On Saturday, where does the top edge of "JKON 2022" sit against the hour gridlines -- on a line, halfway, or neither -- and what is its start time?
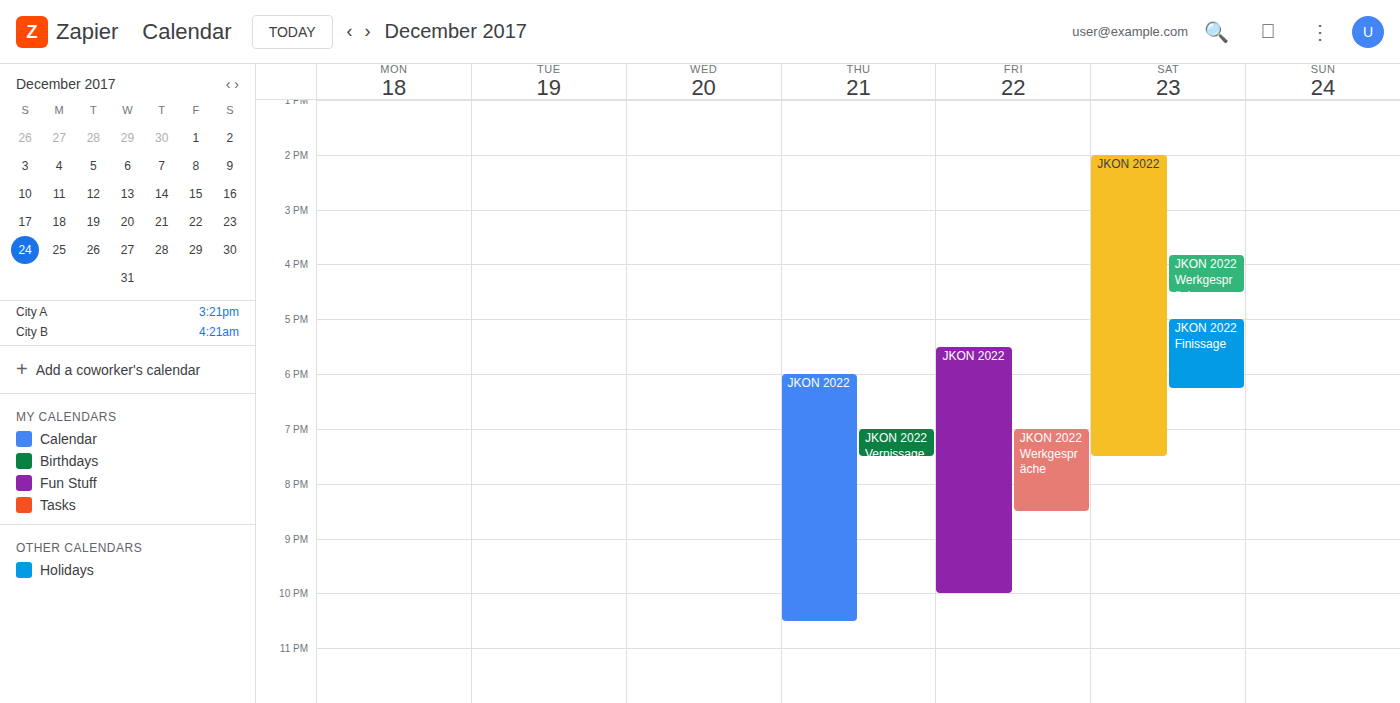
2:00 PM -- exactly on the 2 PM line.